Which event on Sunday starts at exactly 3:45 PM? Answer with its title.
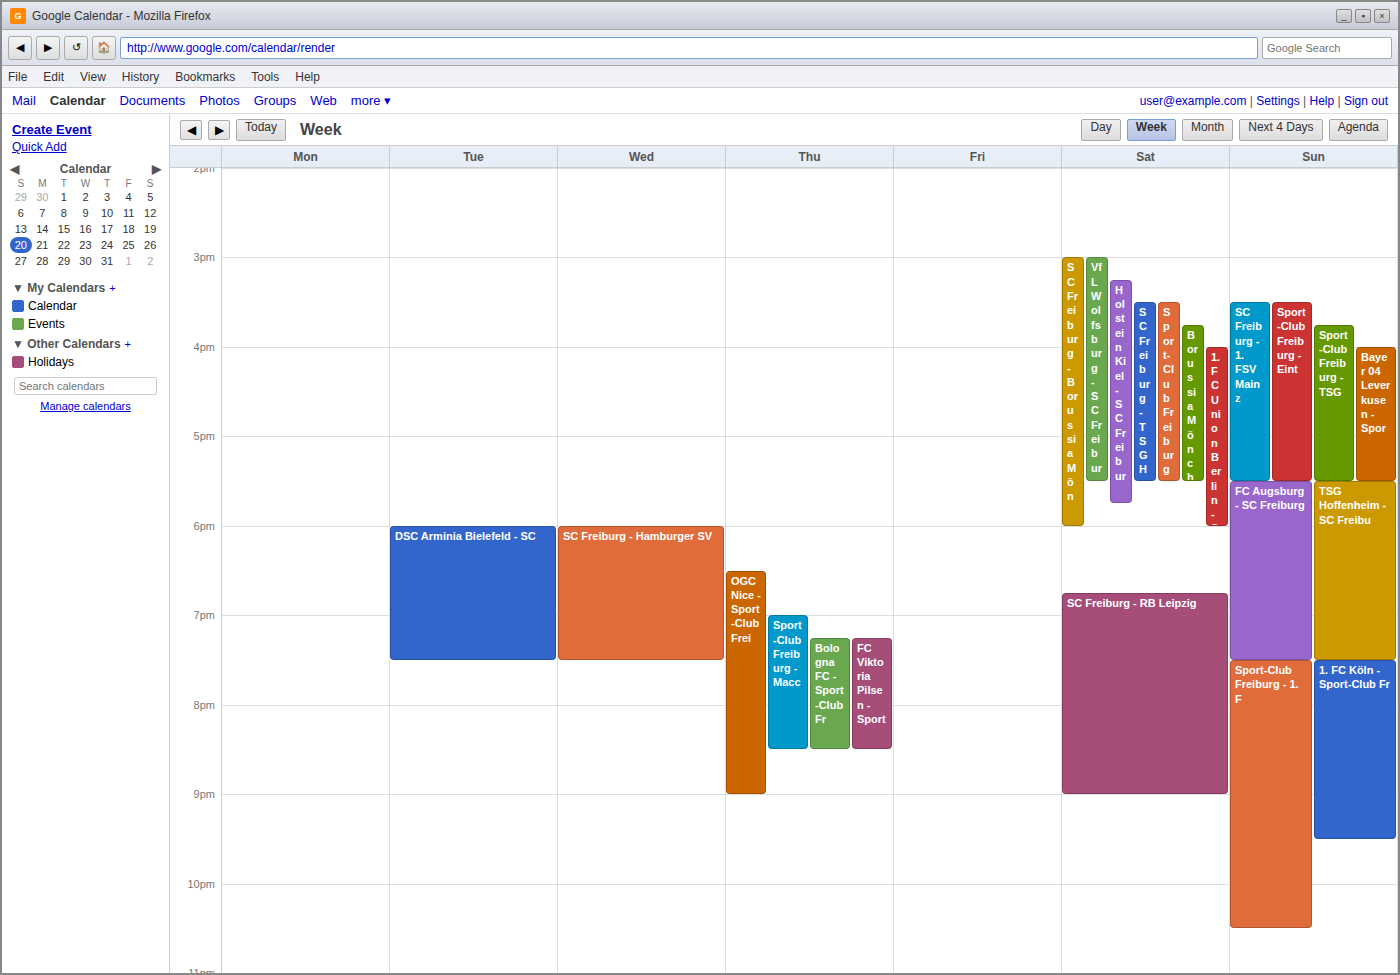
"Sport-Club Freiburg - TSG"